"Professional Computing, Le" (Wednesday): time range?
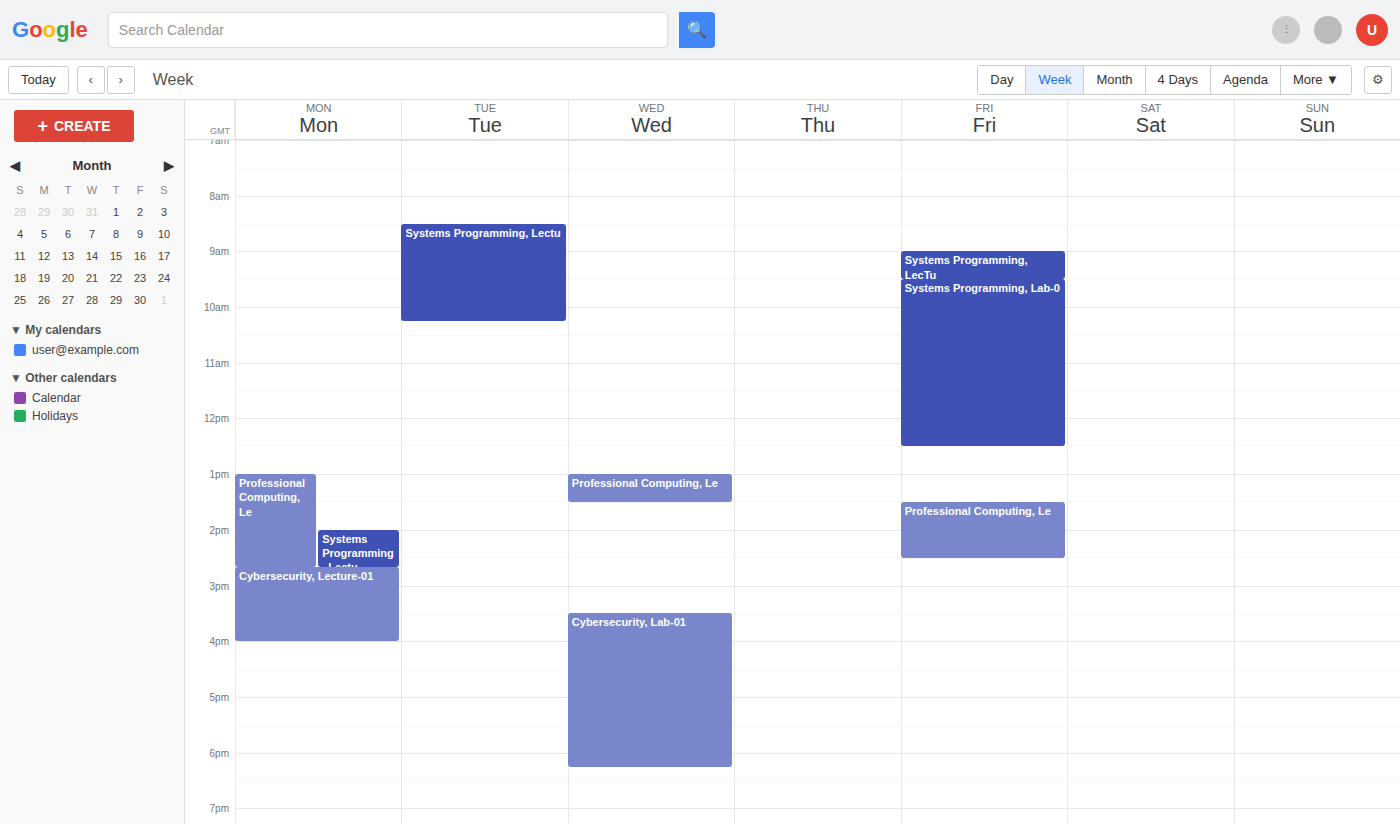
13:00 to 13:30